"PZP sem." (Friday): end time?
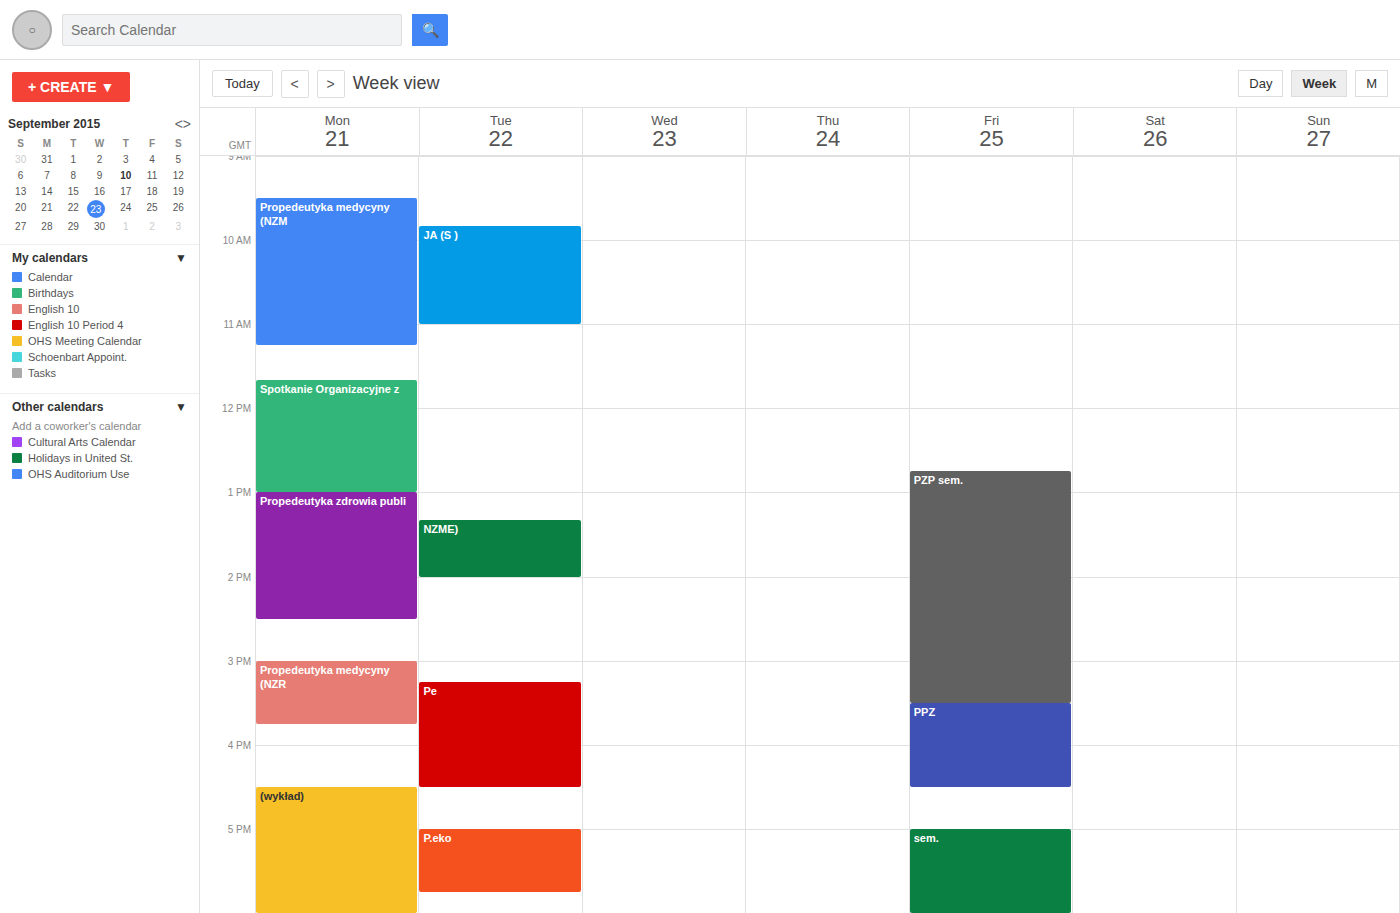
3:30 PM